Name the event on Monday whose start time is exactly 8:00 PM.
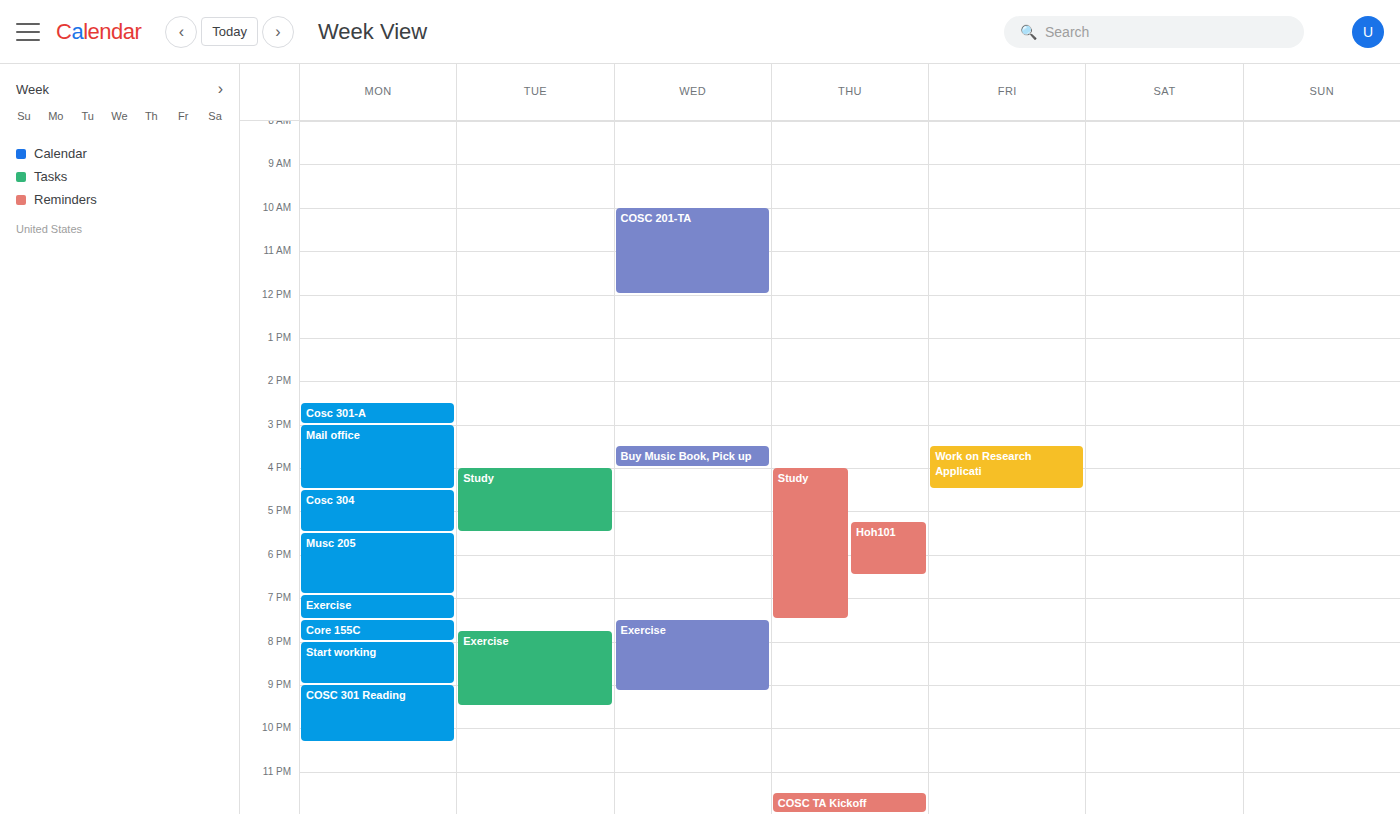
"Start working"